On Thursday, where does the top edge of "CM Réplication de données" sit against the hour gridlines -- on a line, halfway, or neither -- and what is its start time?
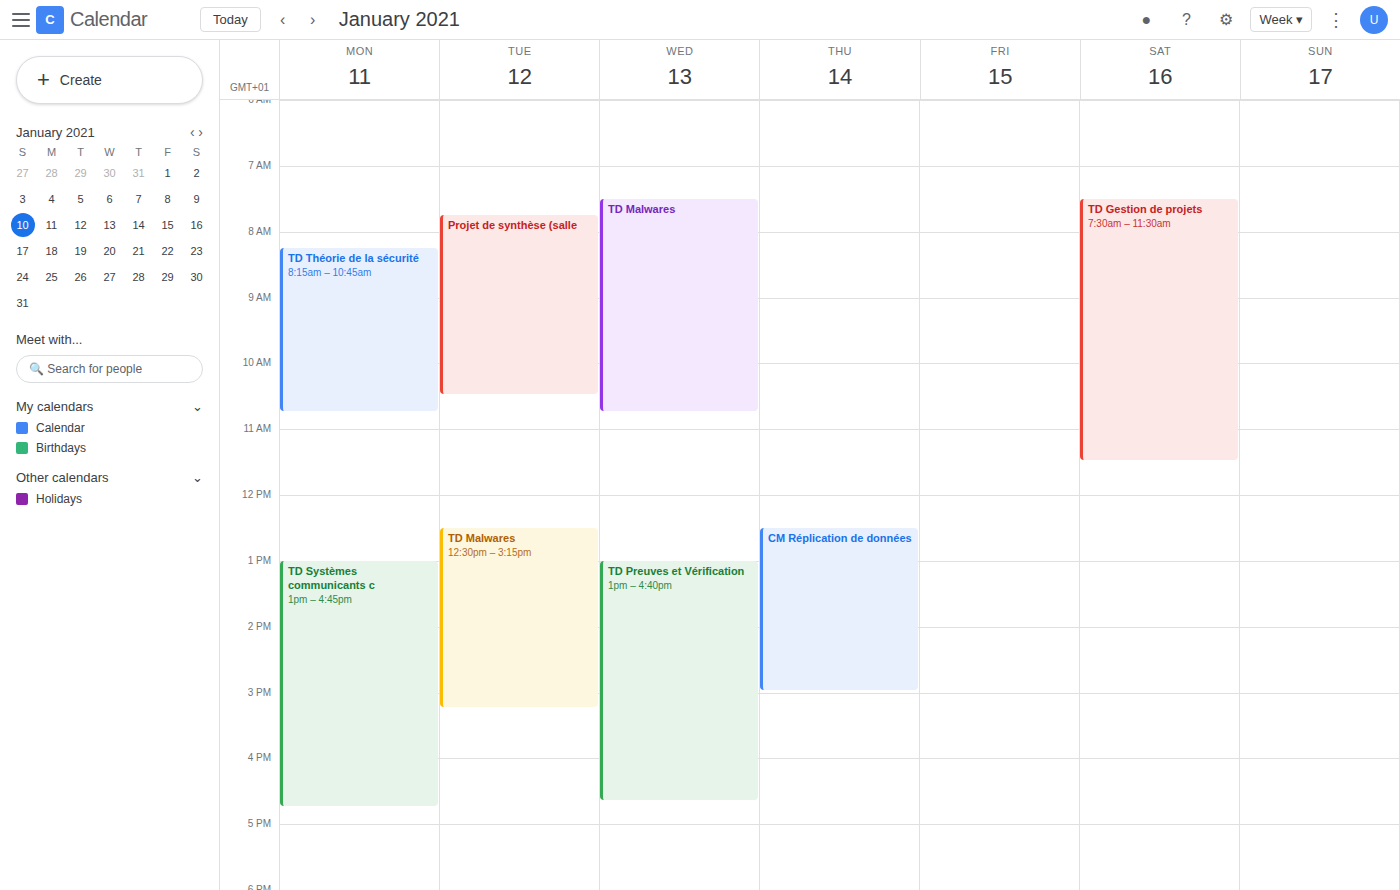
12:30 PM -- halfway between the 12 PM and 1 PM lines.